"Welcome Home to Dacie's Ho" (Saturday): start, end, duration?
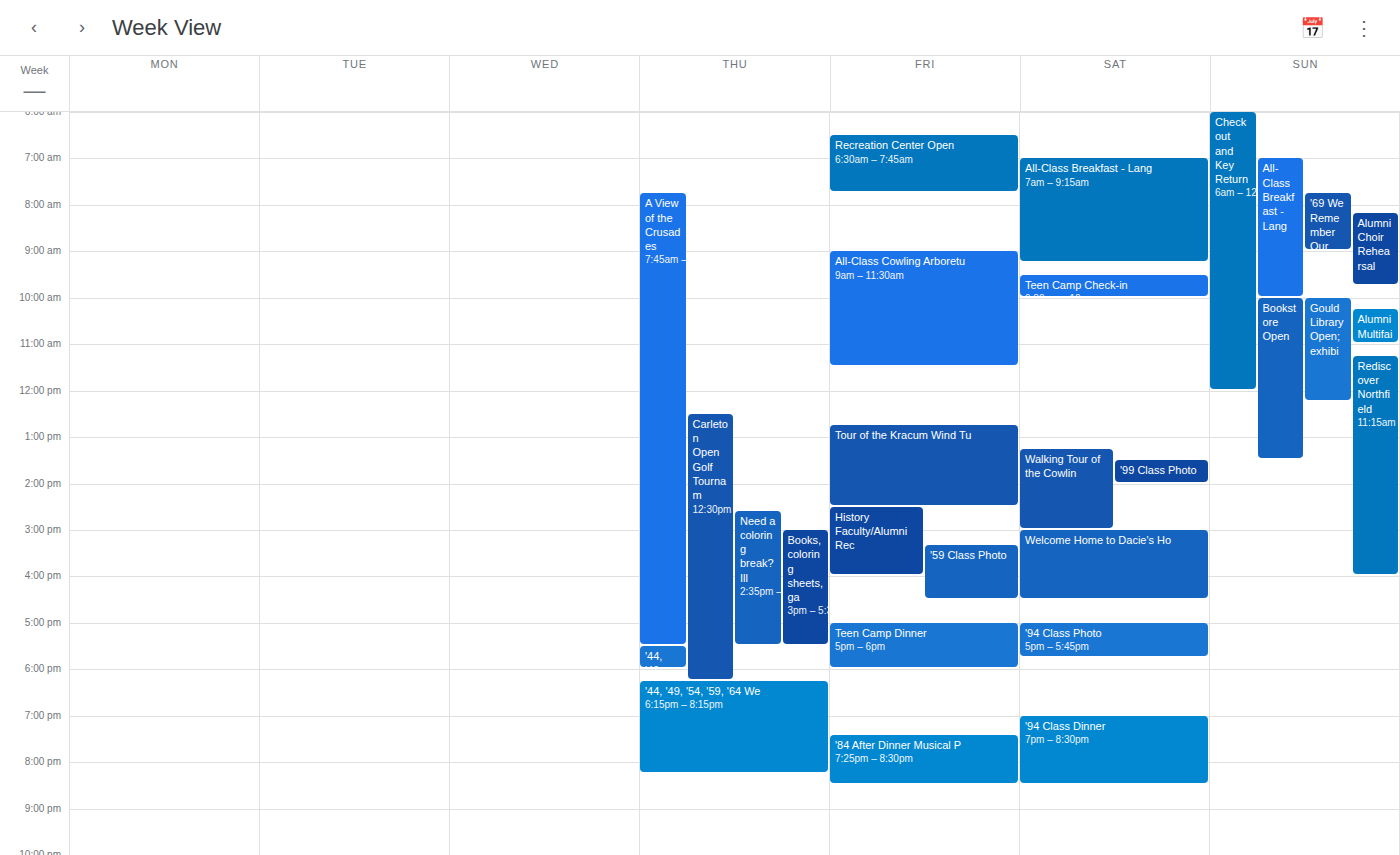
15:00 to 16:30, 1 hour 30 minutes